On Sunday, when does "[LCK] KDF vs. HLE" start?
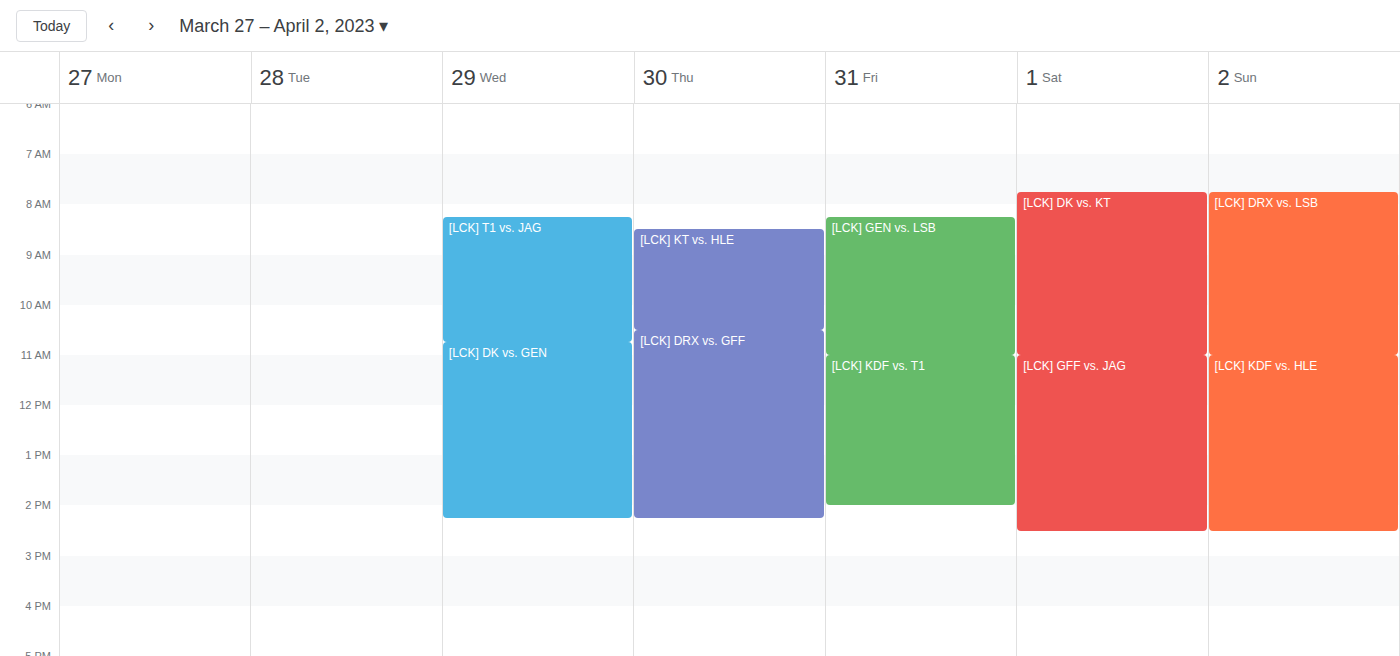
11:00 AM